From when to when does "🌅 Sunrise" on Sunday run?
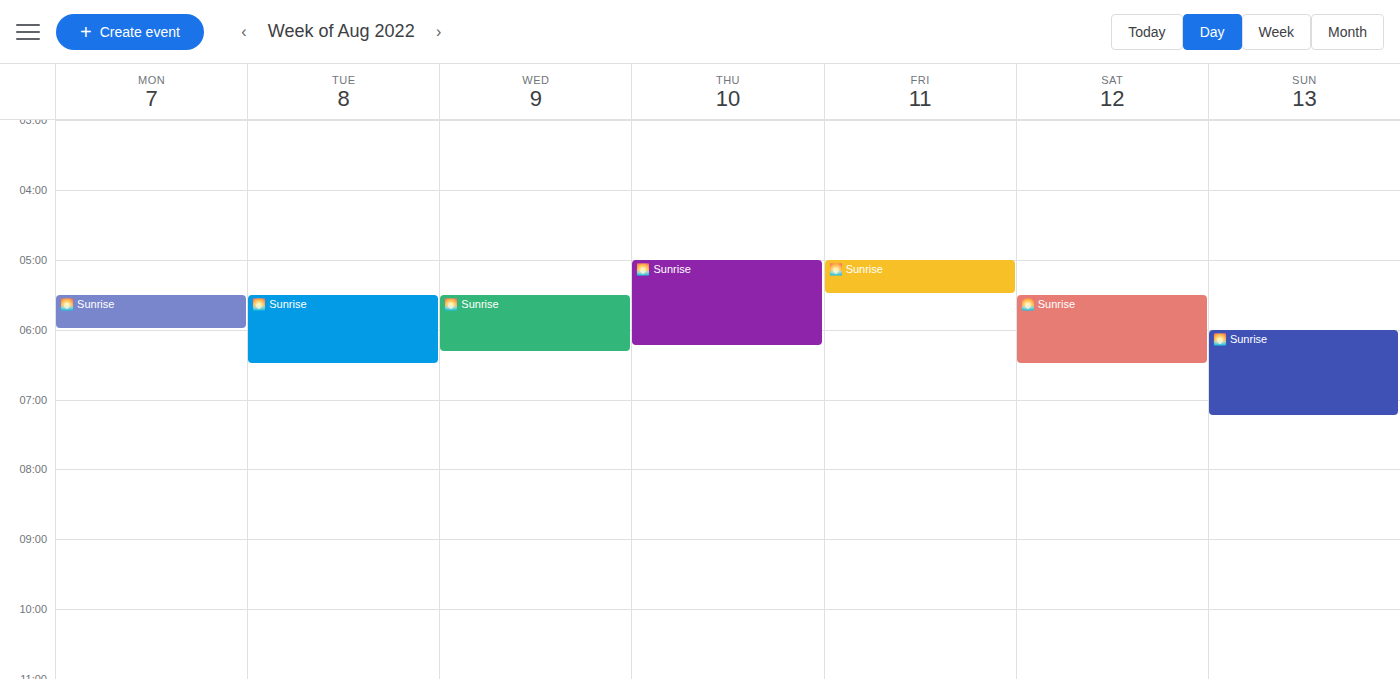
6:00 AM to 7:15 AM